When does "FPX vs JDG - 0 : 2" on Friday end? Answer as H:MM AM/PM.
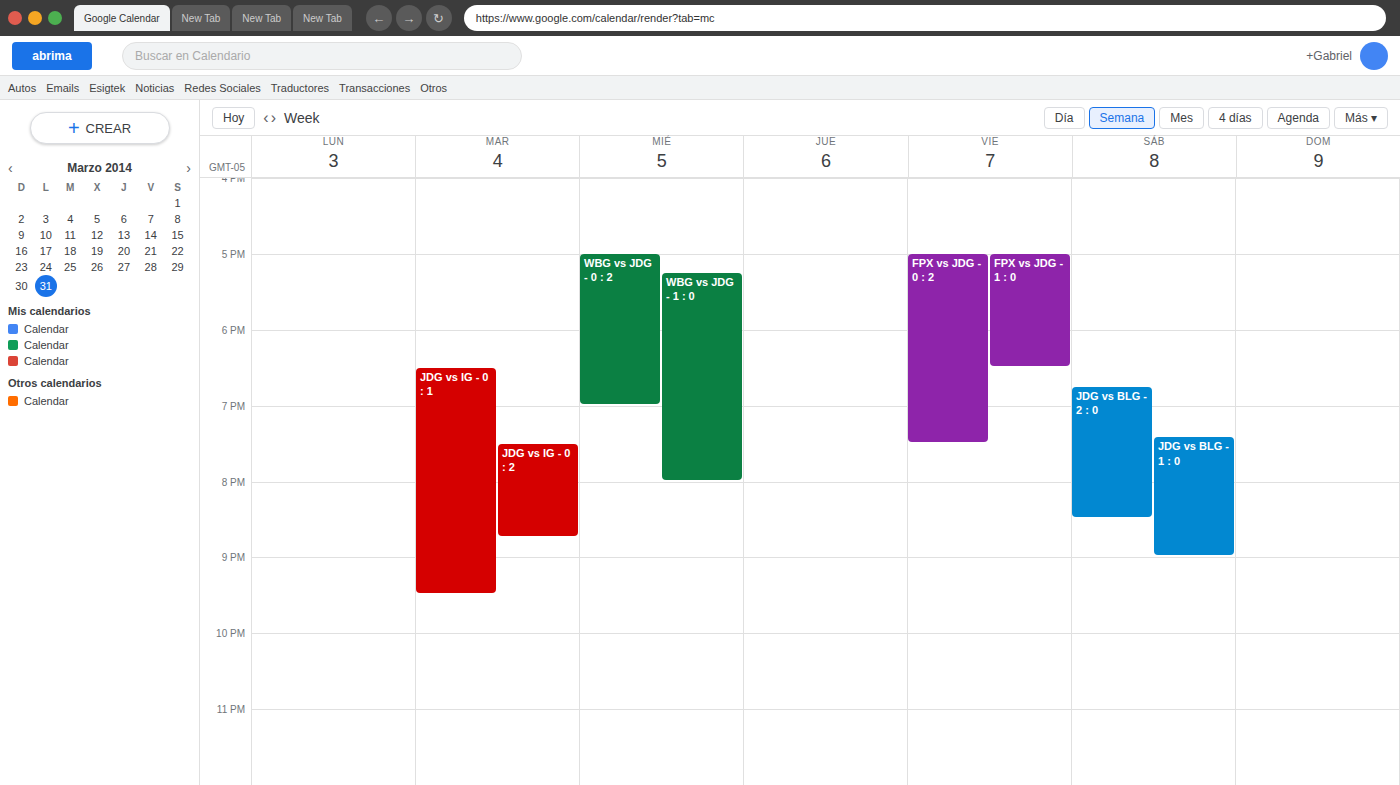
7:30 PM